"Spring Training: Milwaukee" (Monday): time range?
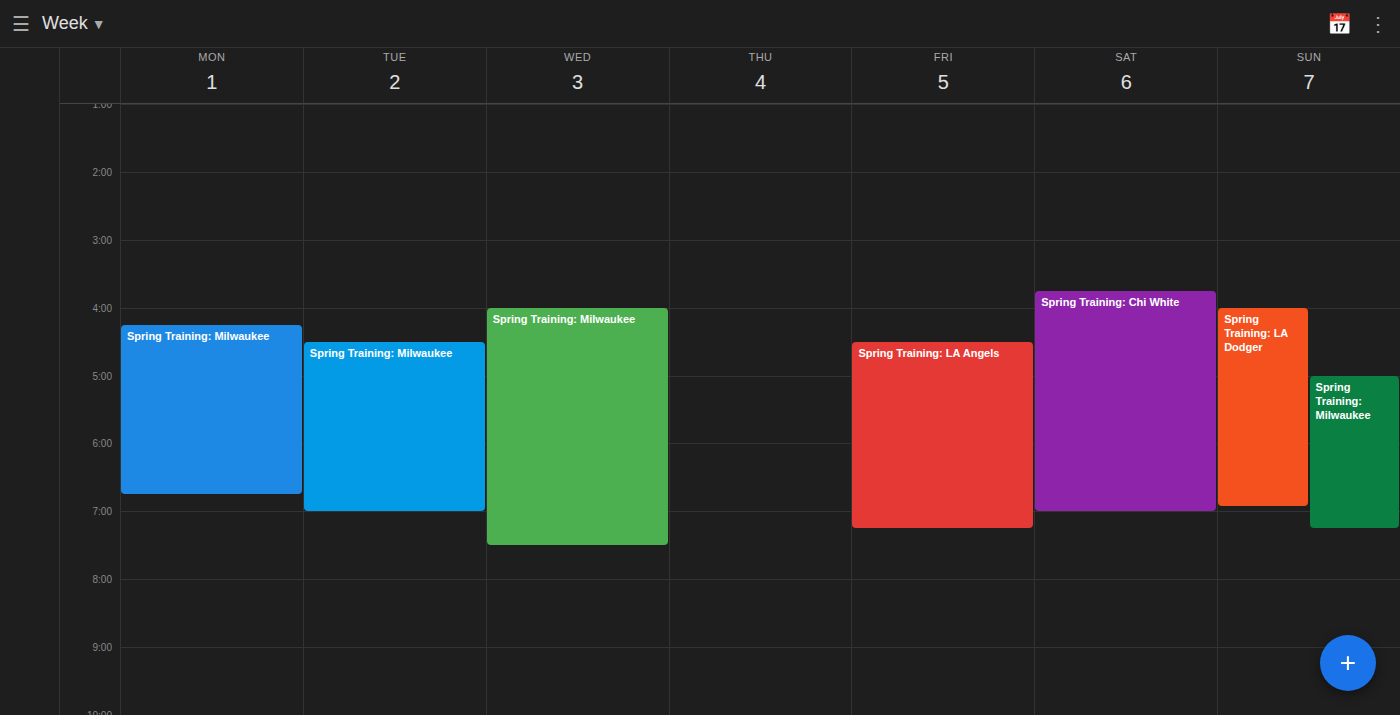
4:15 PM to 6:45 PM